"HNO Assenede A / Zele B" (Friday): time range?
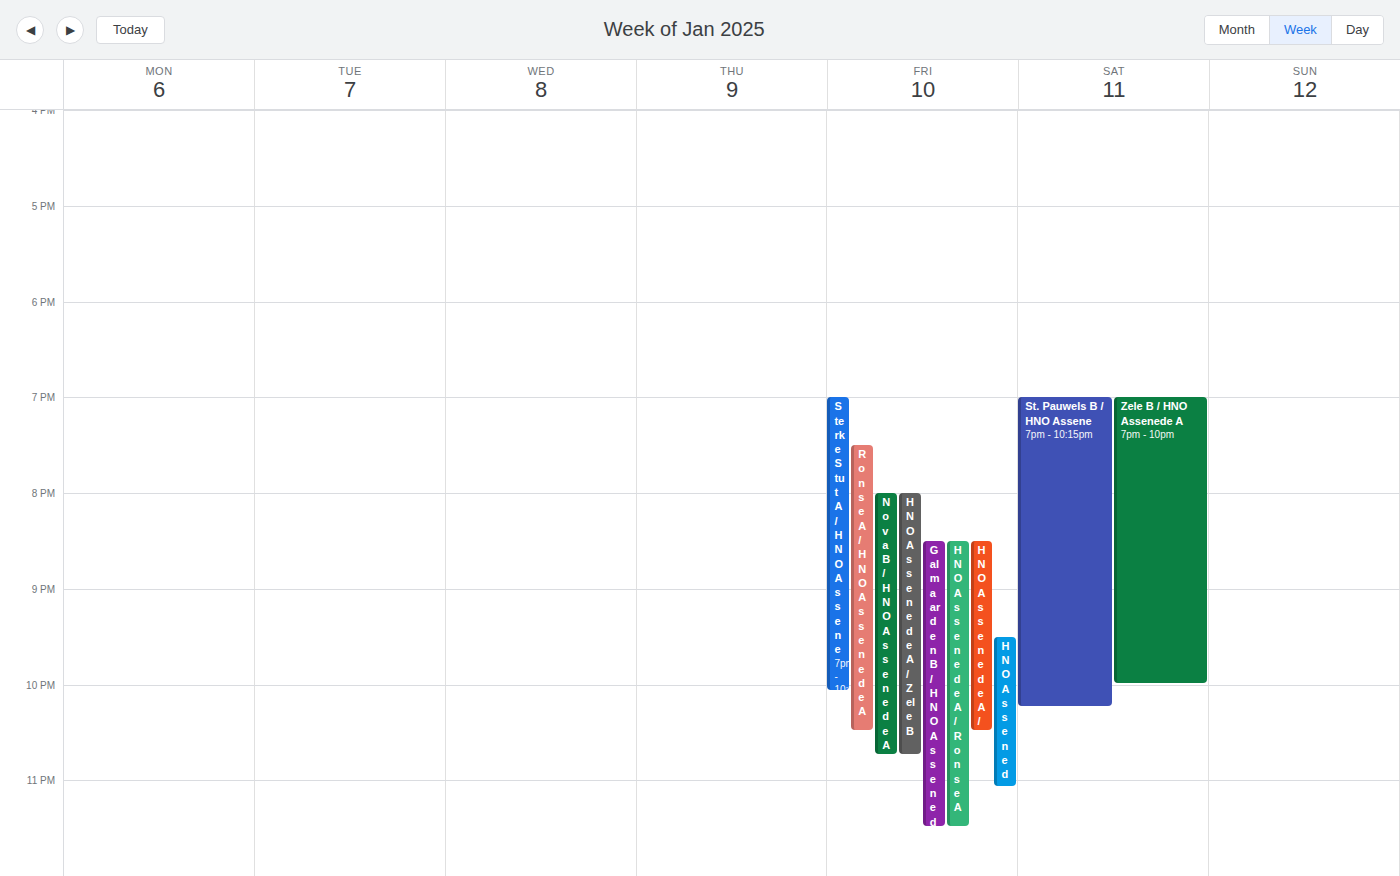
8:00 PM to 10:45 PM